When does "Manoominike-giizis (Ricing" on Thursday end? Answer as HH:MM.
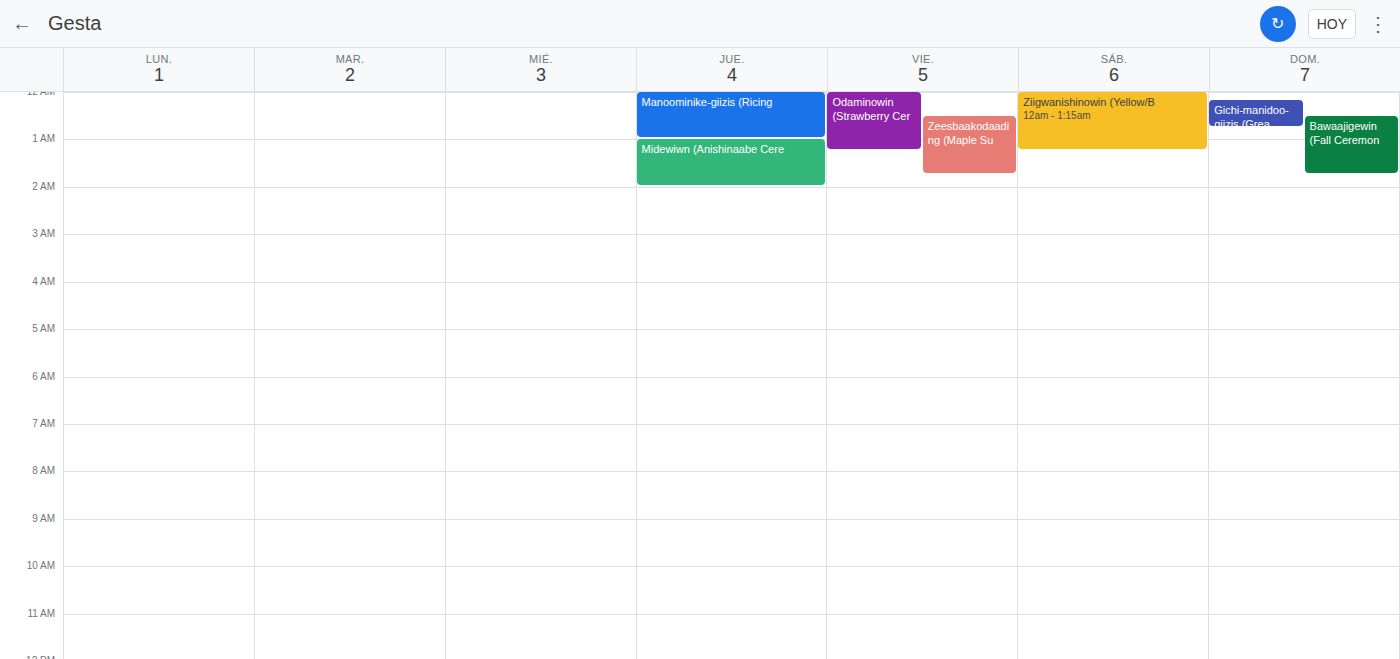
01:00